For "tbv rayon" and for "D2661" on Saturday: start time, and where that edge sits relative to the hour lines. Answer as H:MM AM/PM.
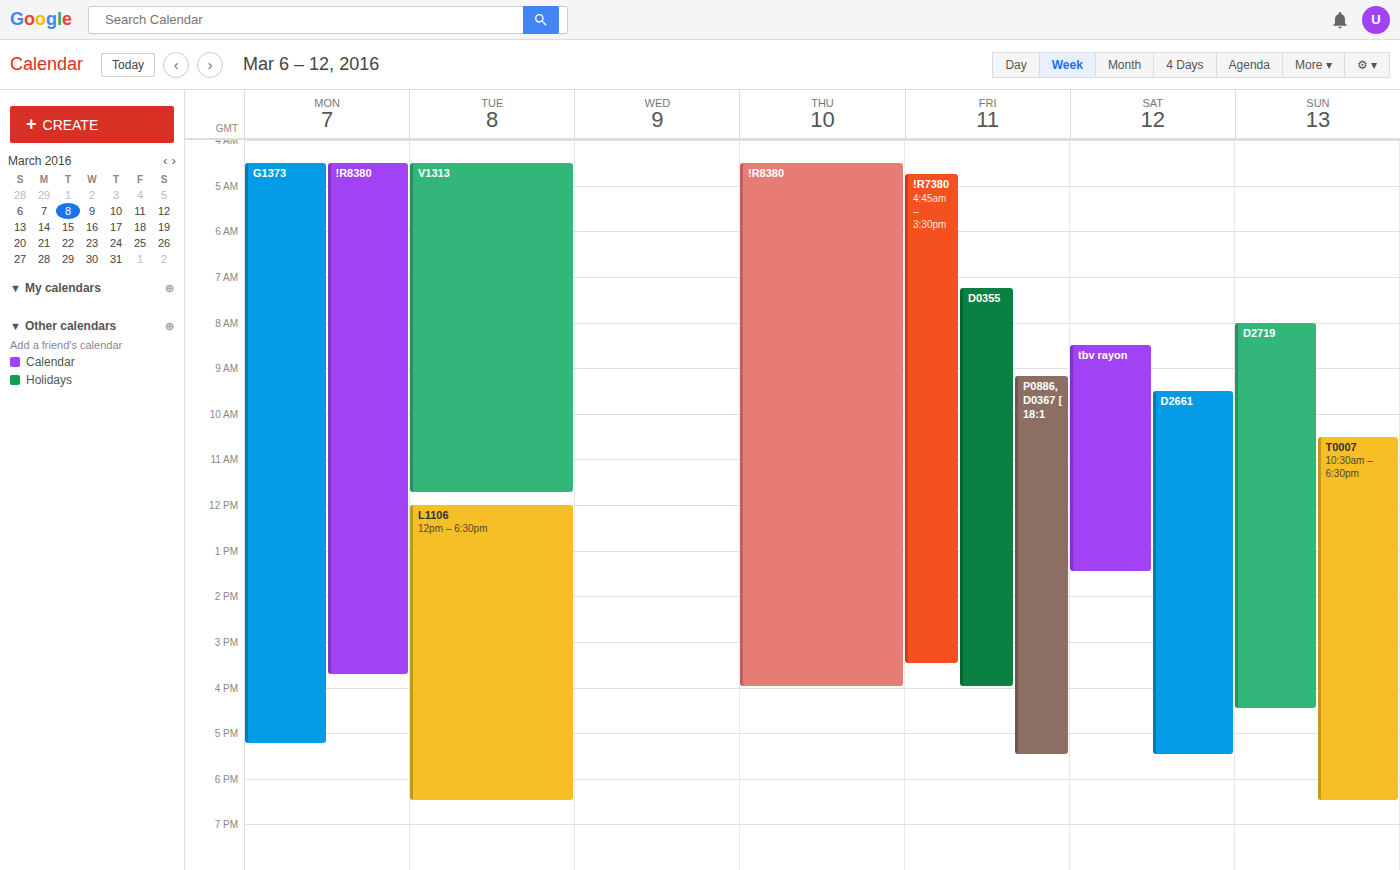
"tbv rayon": 8:30 AM, halfway between the 8 AM and 9 AM lines. "D2661": 9:30 AM, halfway between the 9 AM and 10 AM lines.